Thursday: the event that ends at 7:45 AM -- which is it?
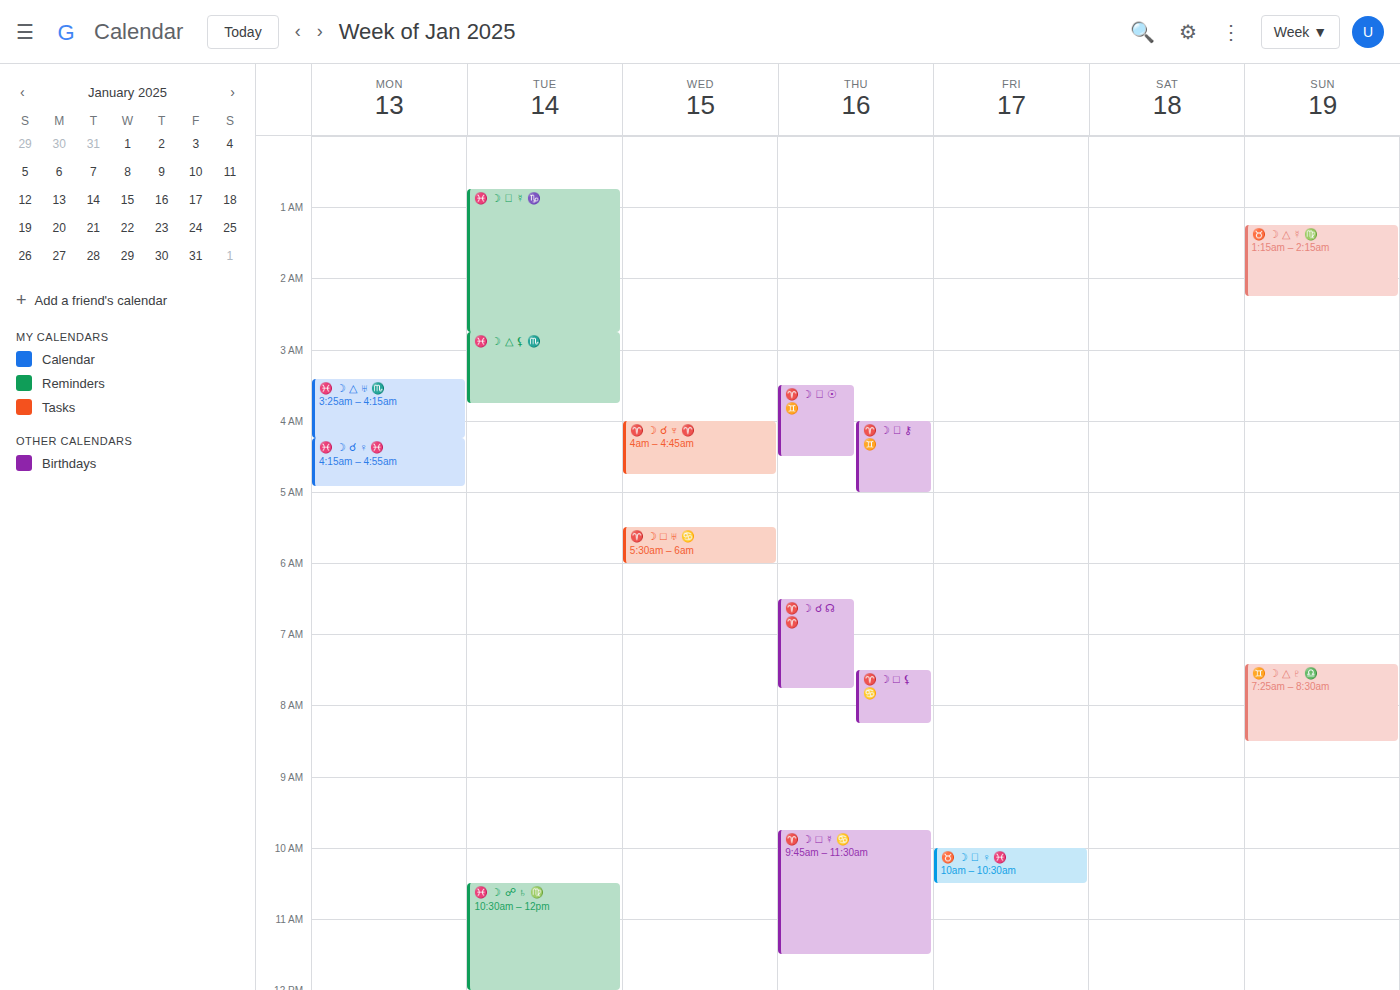
"♈️ ☽ ☌ ☊ ♈️"